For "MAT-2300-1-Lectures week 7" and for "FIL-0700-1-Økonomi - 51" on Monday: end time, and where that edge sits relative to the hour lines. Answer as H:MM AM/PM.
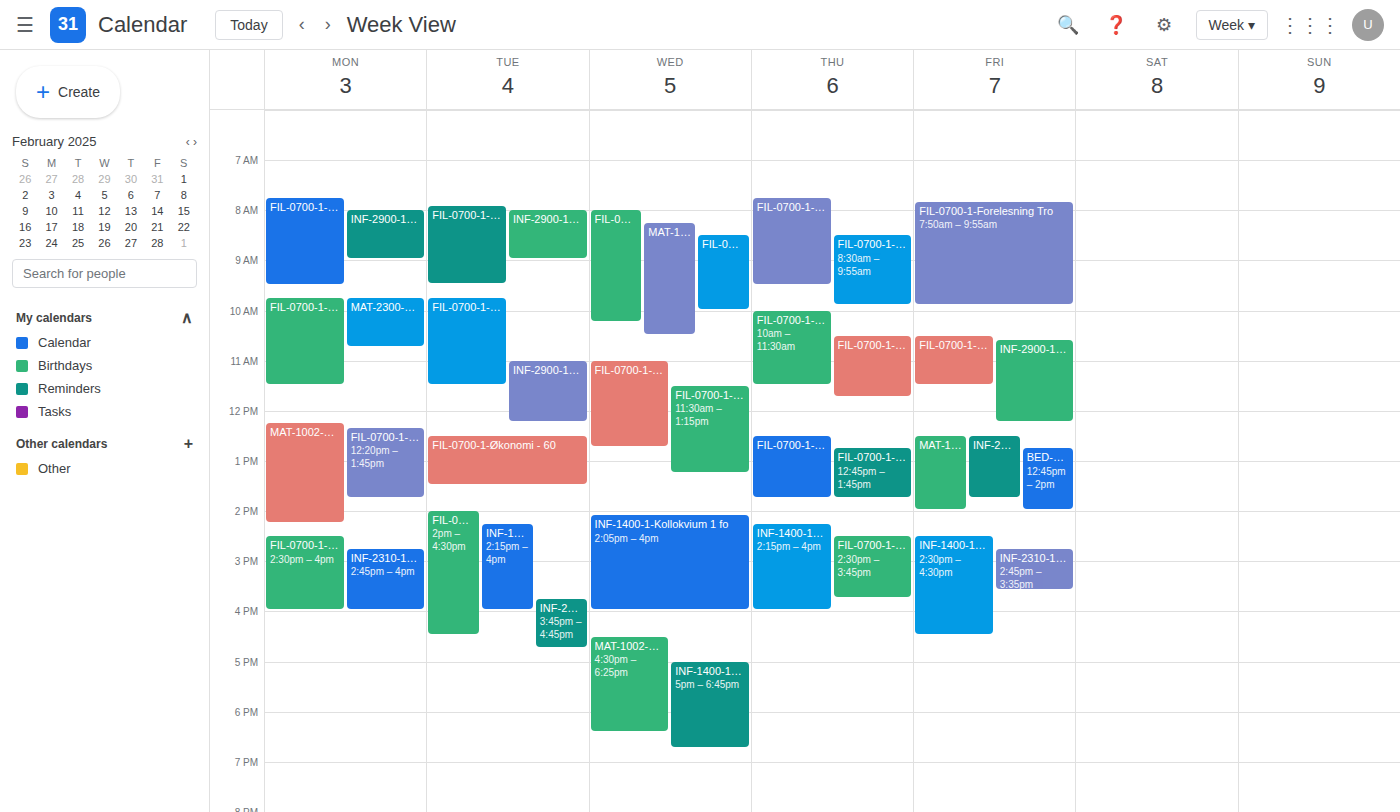
"MAT-2300-1-Lectures week 7": 10:45 AM, neither: three quarters of the way from the 10 AM line to the 11 AM line. "FIL-0700-1-Økonomi - 51": 9:30 AM, halfway between the 9 AM and 10 AM lines.